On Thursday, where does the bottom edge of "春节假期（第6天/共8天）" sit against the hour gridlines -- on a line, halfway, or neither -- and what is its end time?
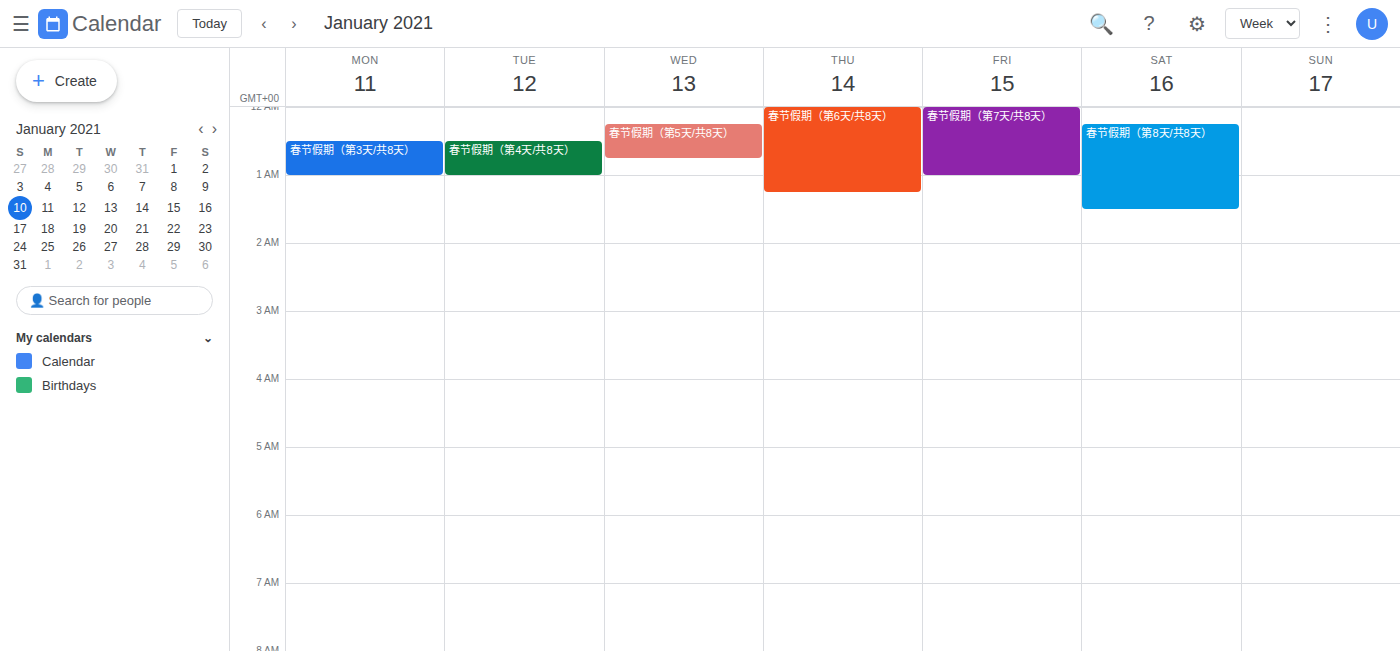
1:15 AM -- neither: a quarter of the way from the 1 AM line to the 2 AM line.